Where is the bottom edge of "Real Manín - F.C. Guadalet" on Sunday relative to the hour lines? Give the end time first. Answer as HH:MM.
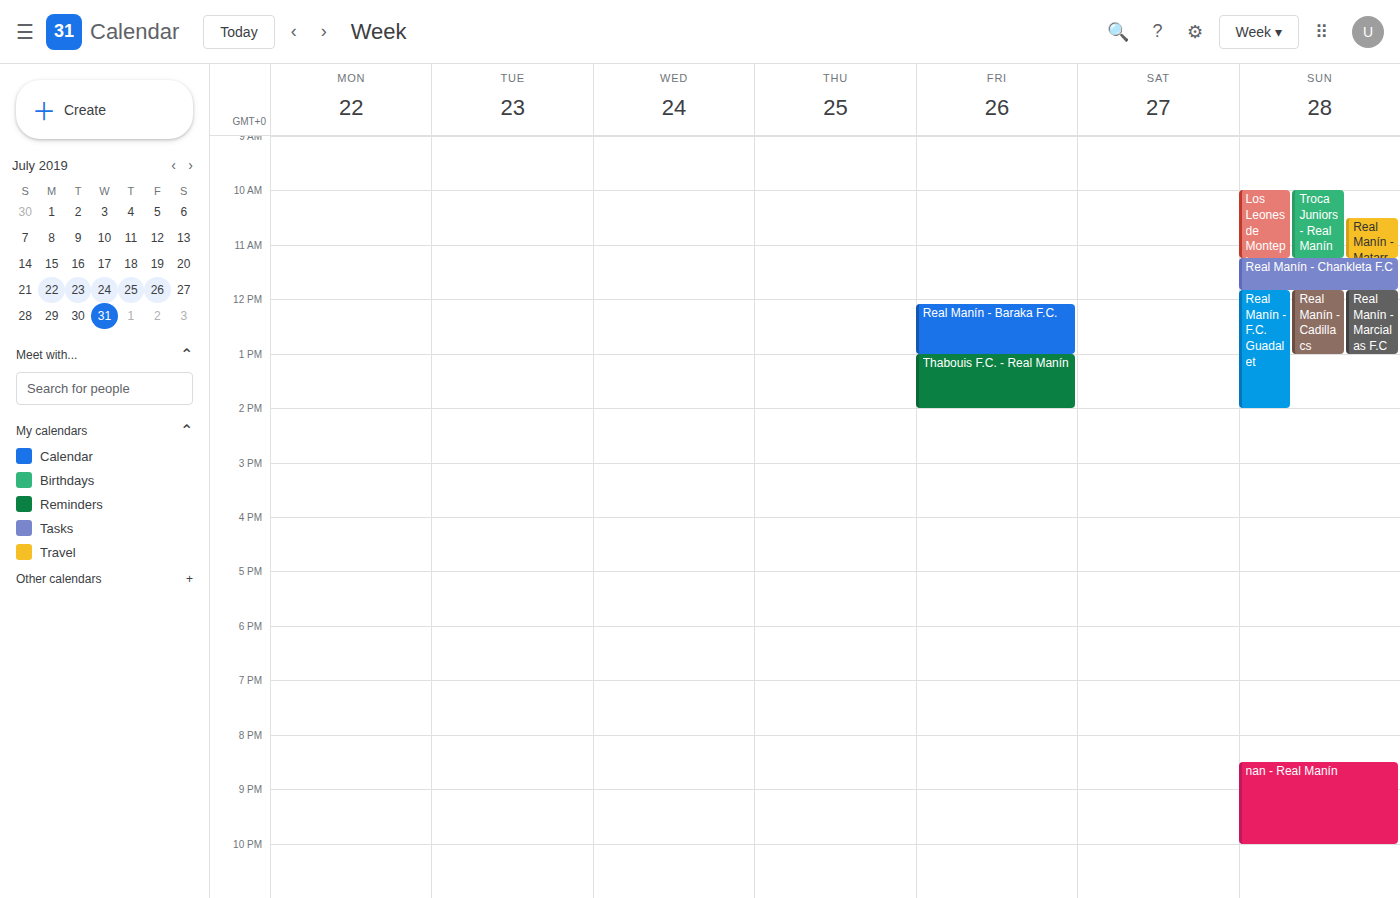
14:00 -- exactly on the 14:00 line.